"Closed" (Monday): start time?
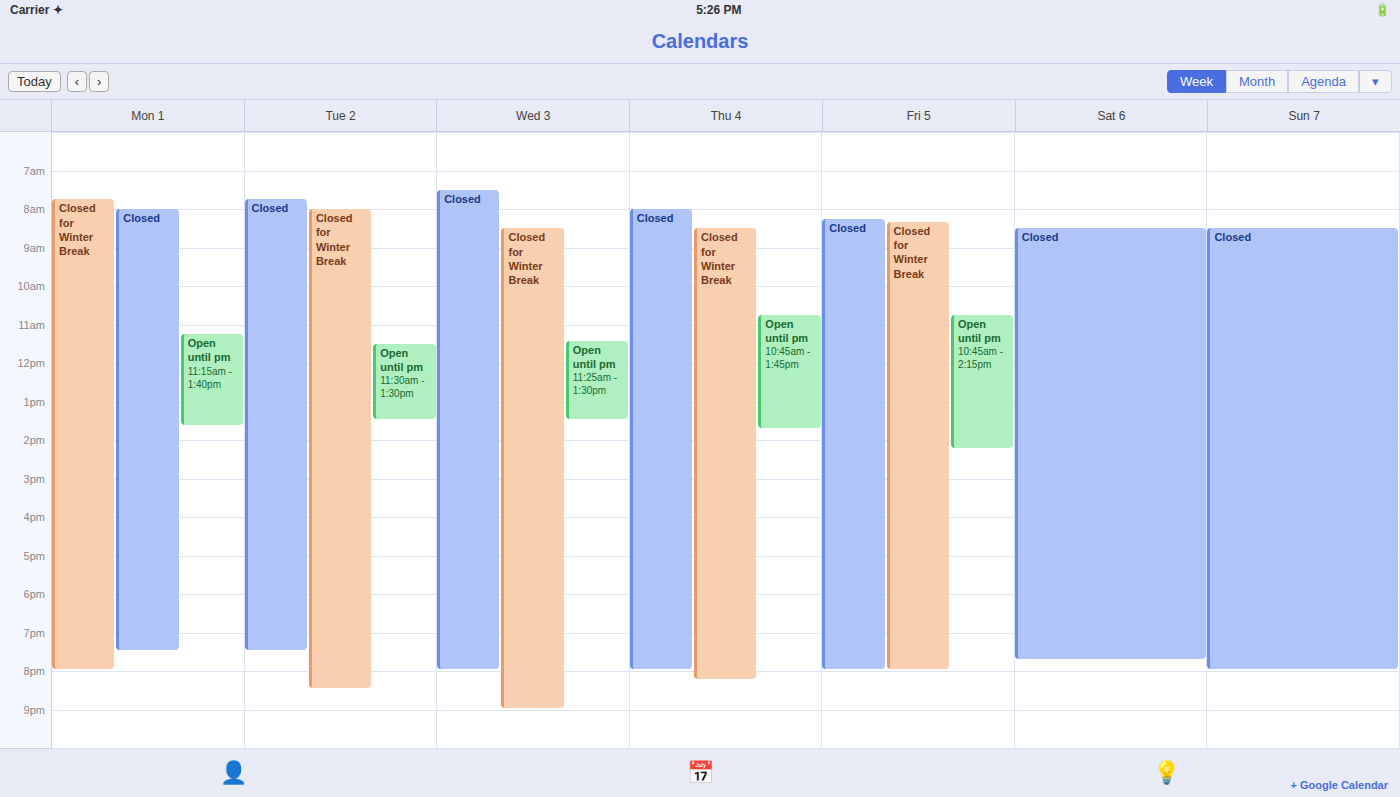
8:00 AM